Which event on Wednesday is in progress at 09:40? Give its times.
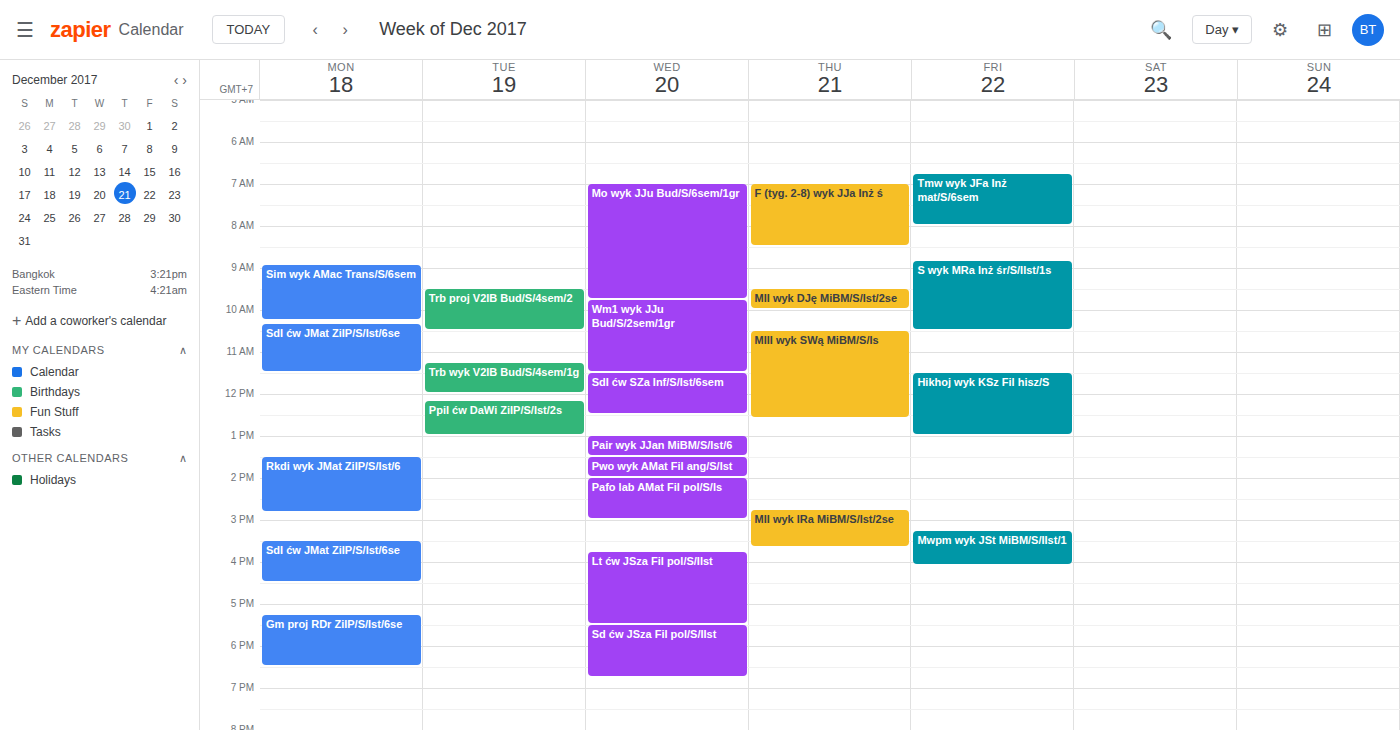
"Mo wyk JJu Bud/S/6sem/1gr", 07:00 to 09:45